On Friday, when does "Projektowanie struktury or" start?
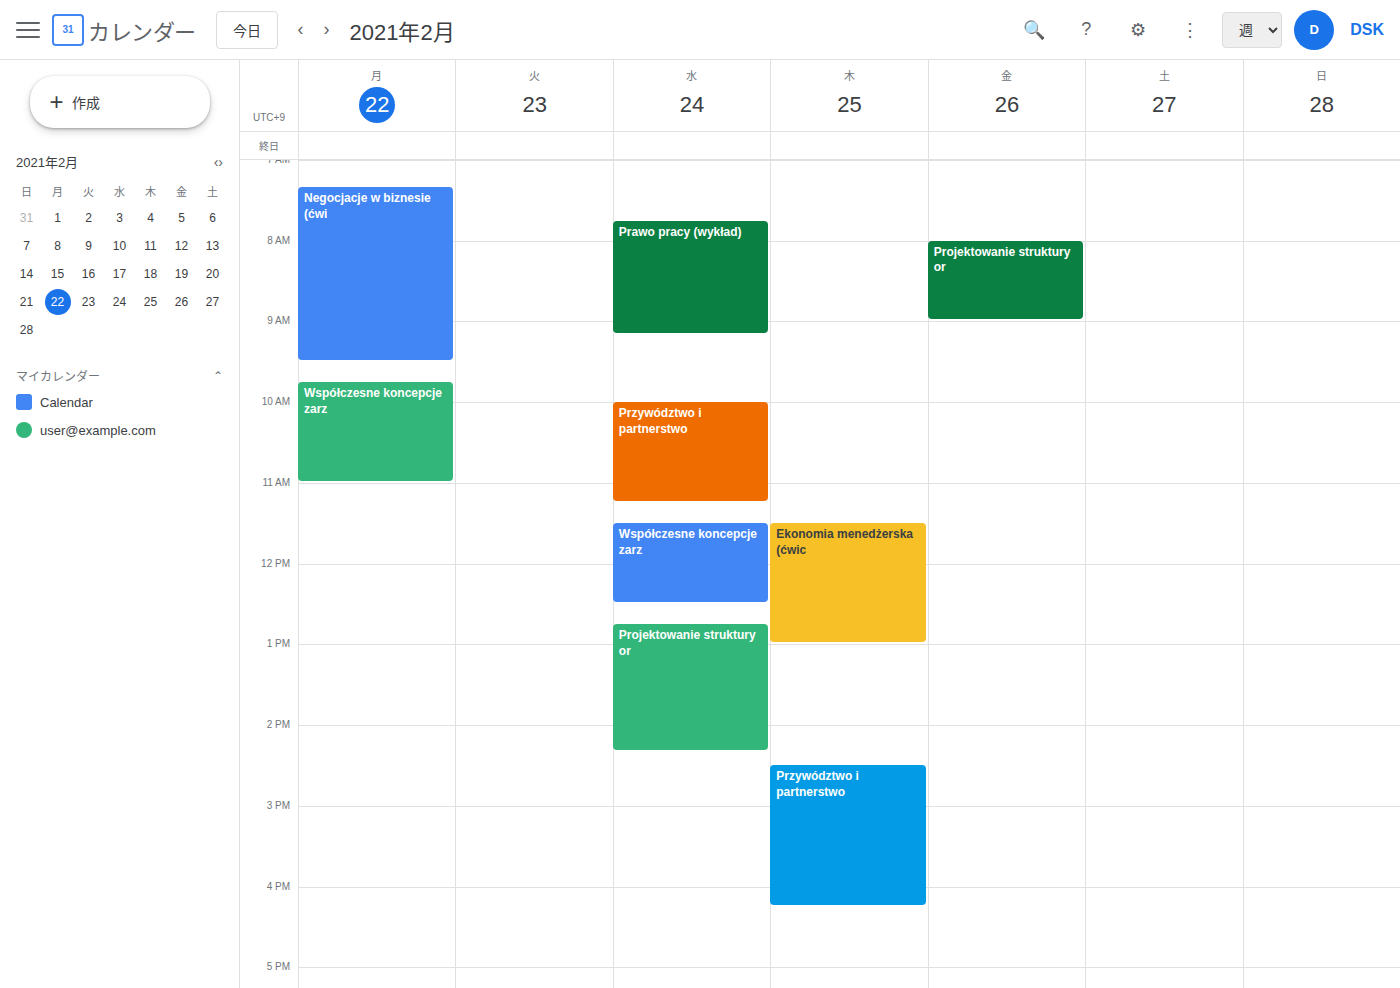
8:00 AM